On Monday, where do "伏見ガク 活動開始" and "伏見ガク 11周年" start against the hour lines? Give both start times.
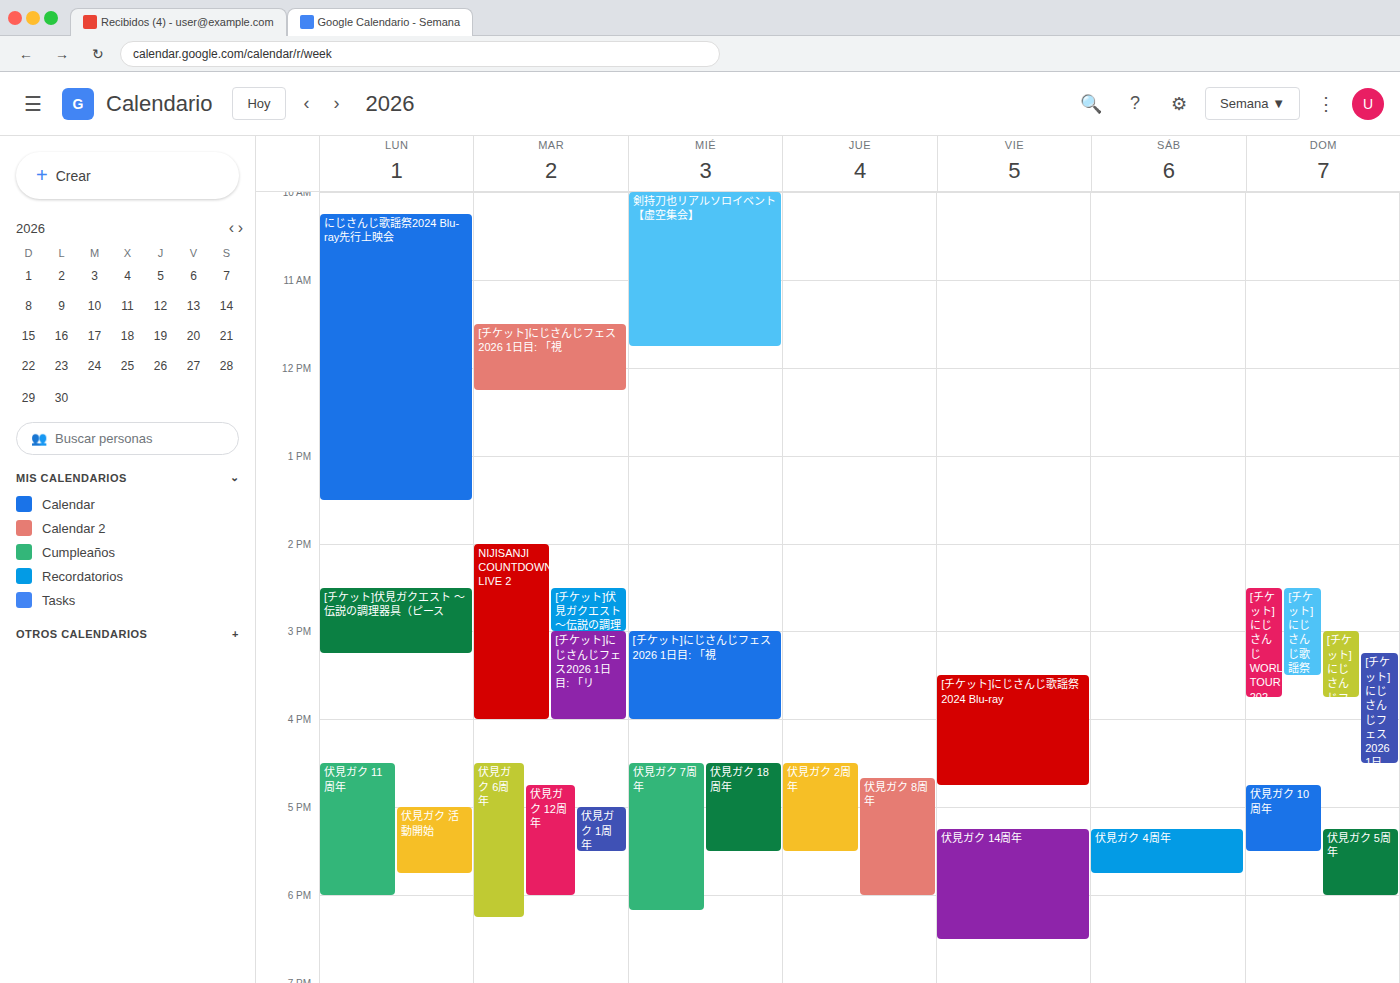
"伏見ガク 活動開始": 5:00 PM, exactly on the 5 PM line. "伏見ガク 11周年": 4:30 PM, halfway between the 4 PM and 5 PM lines.